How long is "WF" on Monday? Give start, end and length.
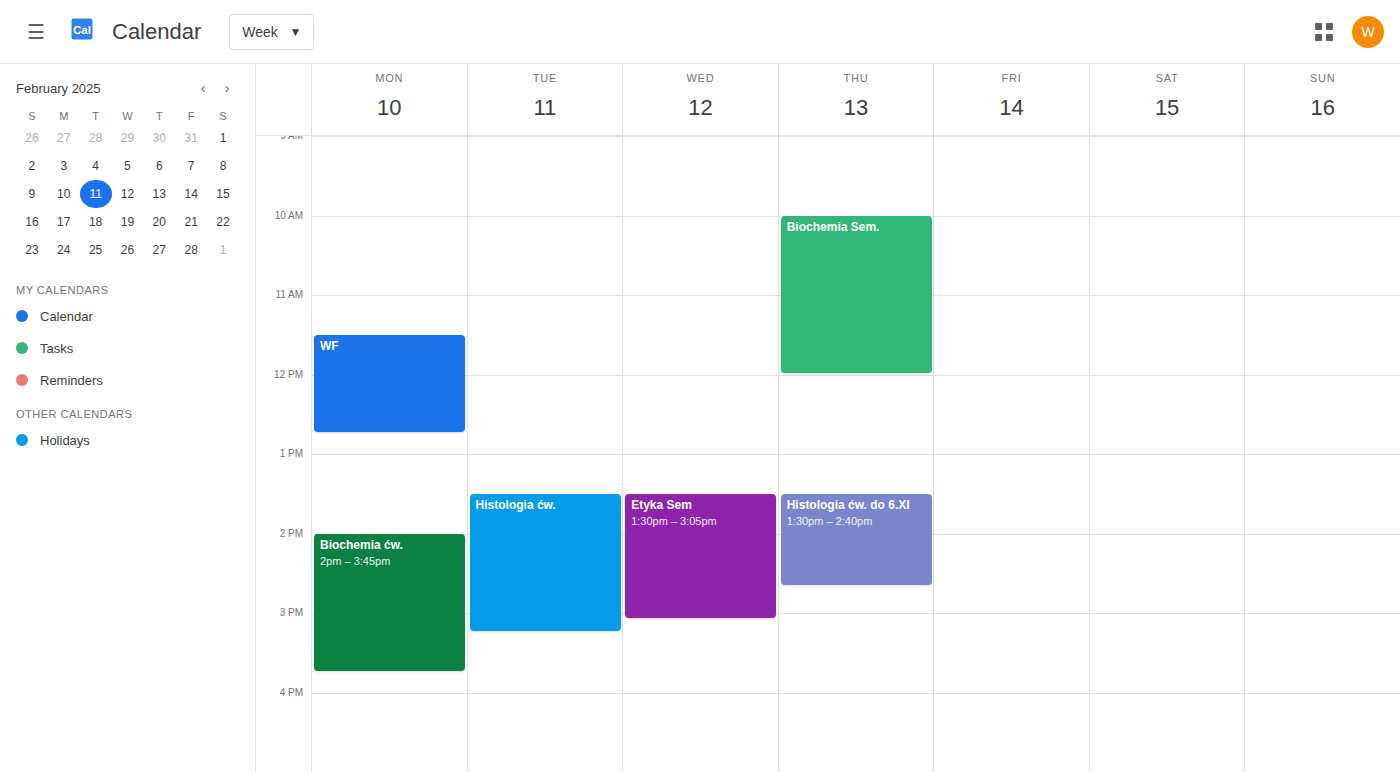
11:30 AM to 12:45 PM, 1 hour 15 minutes